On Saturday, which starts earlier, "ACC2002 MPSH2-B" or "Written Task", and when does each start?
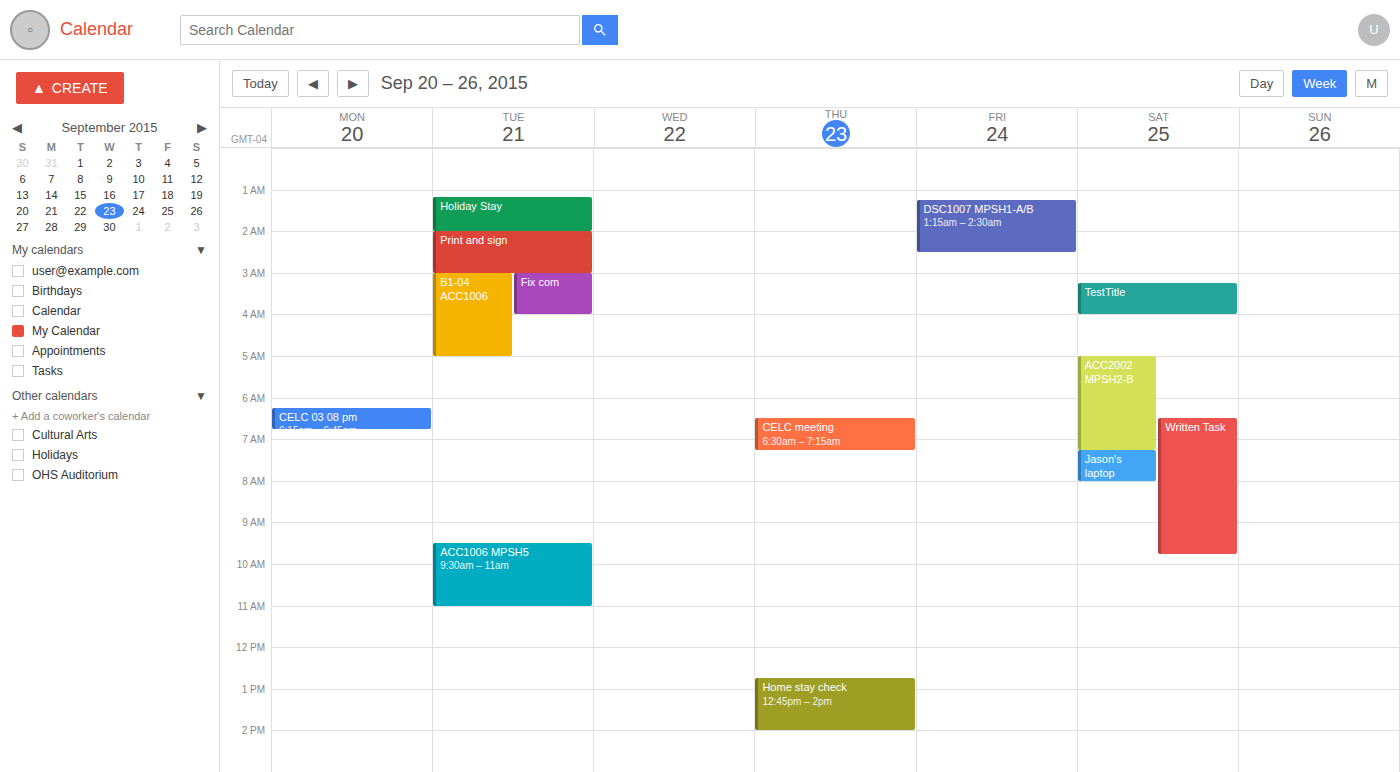
"ACC2002 MPSH2-B" 5:00 AM; "Written Task" 6:30 AM.